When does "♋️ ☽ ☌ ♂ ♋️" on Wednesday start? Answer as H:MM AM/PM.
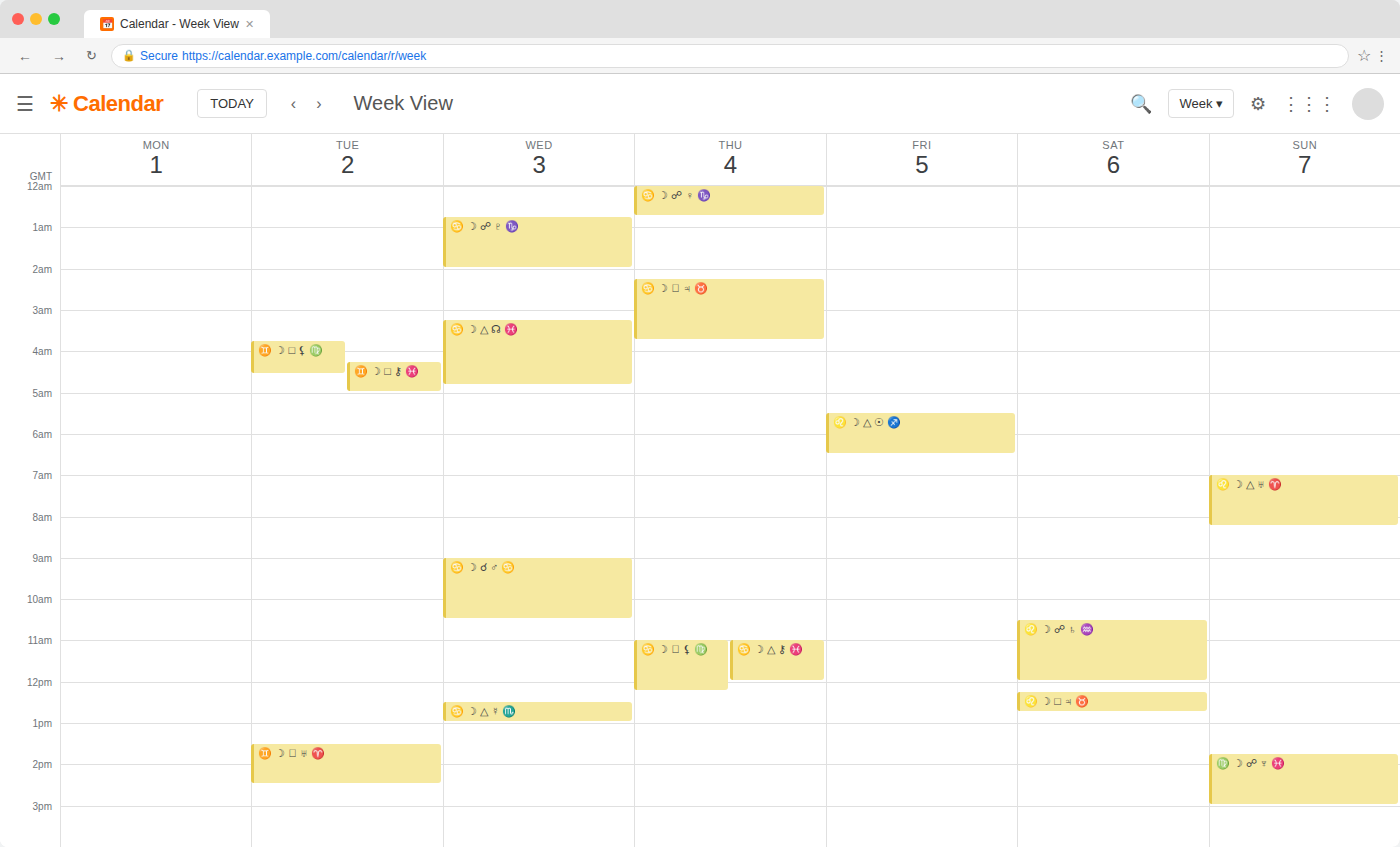
9:00 AM